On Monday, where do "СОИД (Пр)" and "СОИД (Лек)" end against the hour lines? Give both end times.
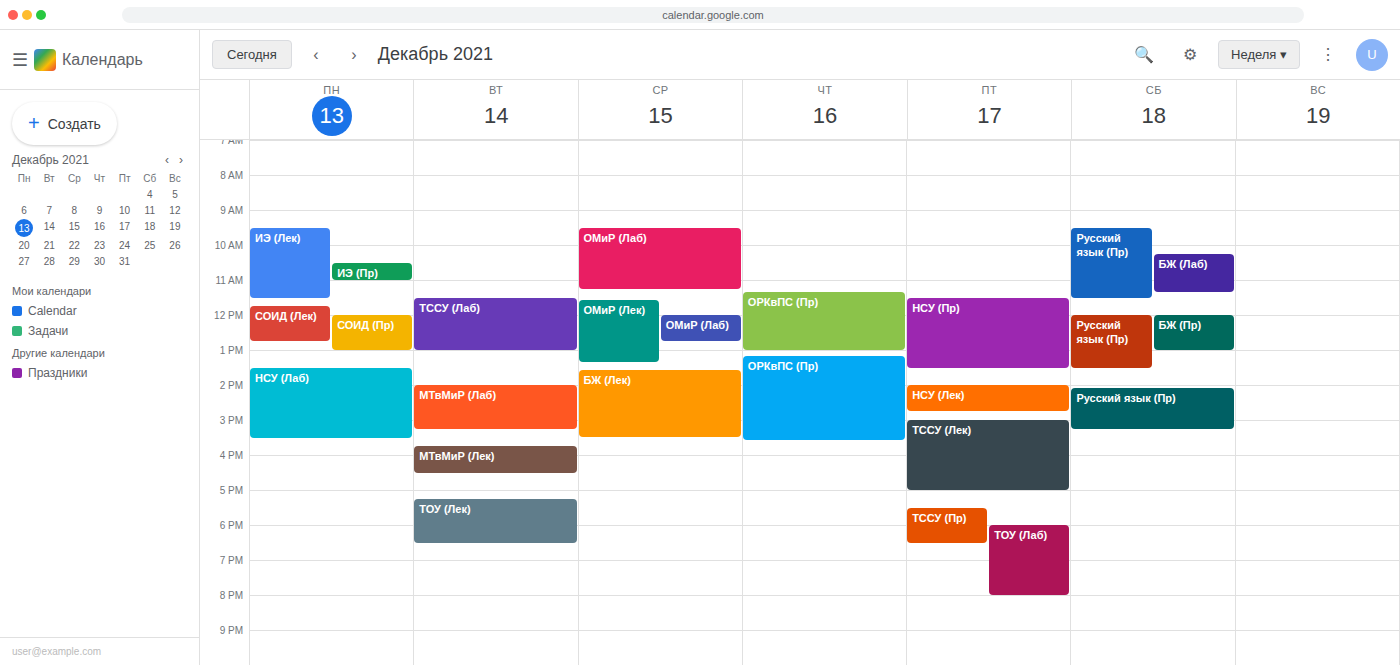
"СОИД (Пр)": 13:00, exactly on the 13:00 line. "СОИД (Лек)": 12:45, neither: three quarters of the way from the 12:00 line to the 13:00 line.